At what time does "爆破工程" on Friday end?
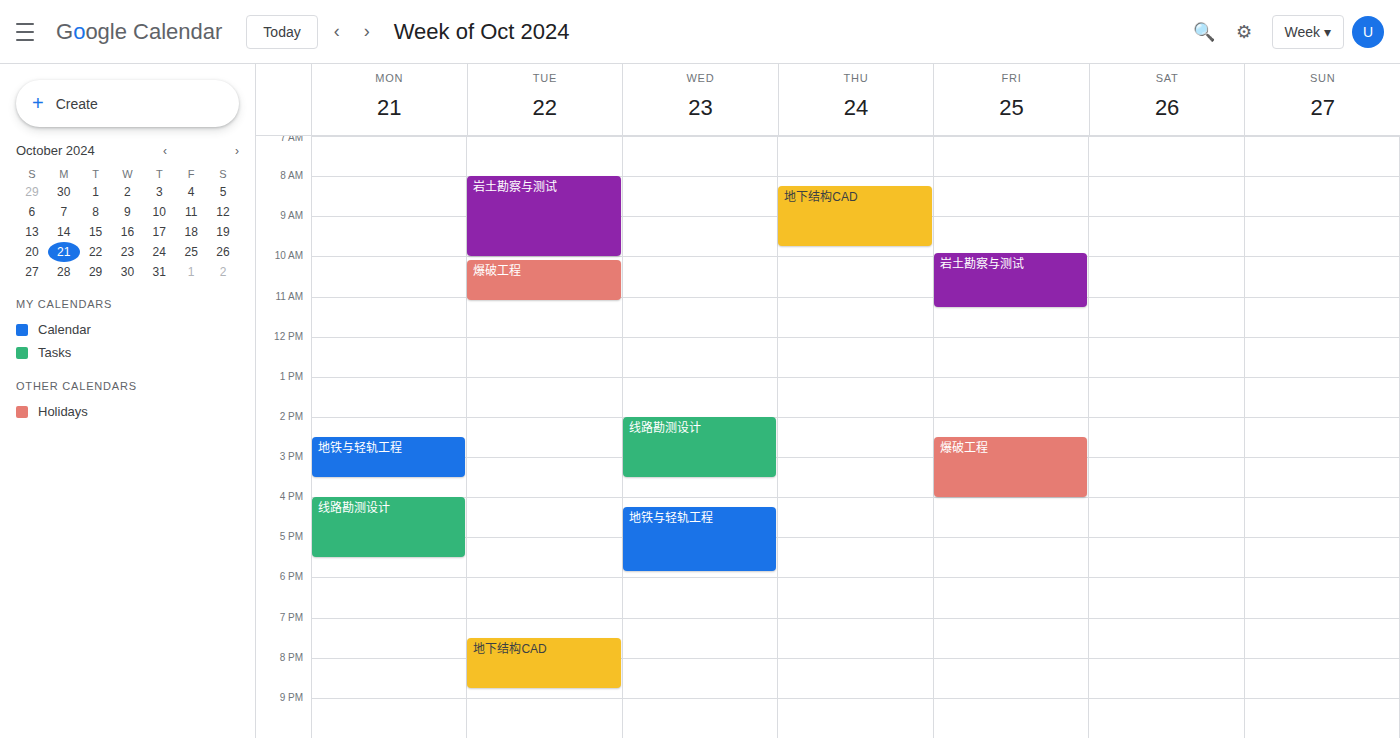
16:00